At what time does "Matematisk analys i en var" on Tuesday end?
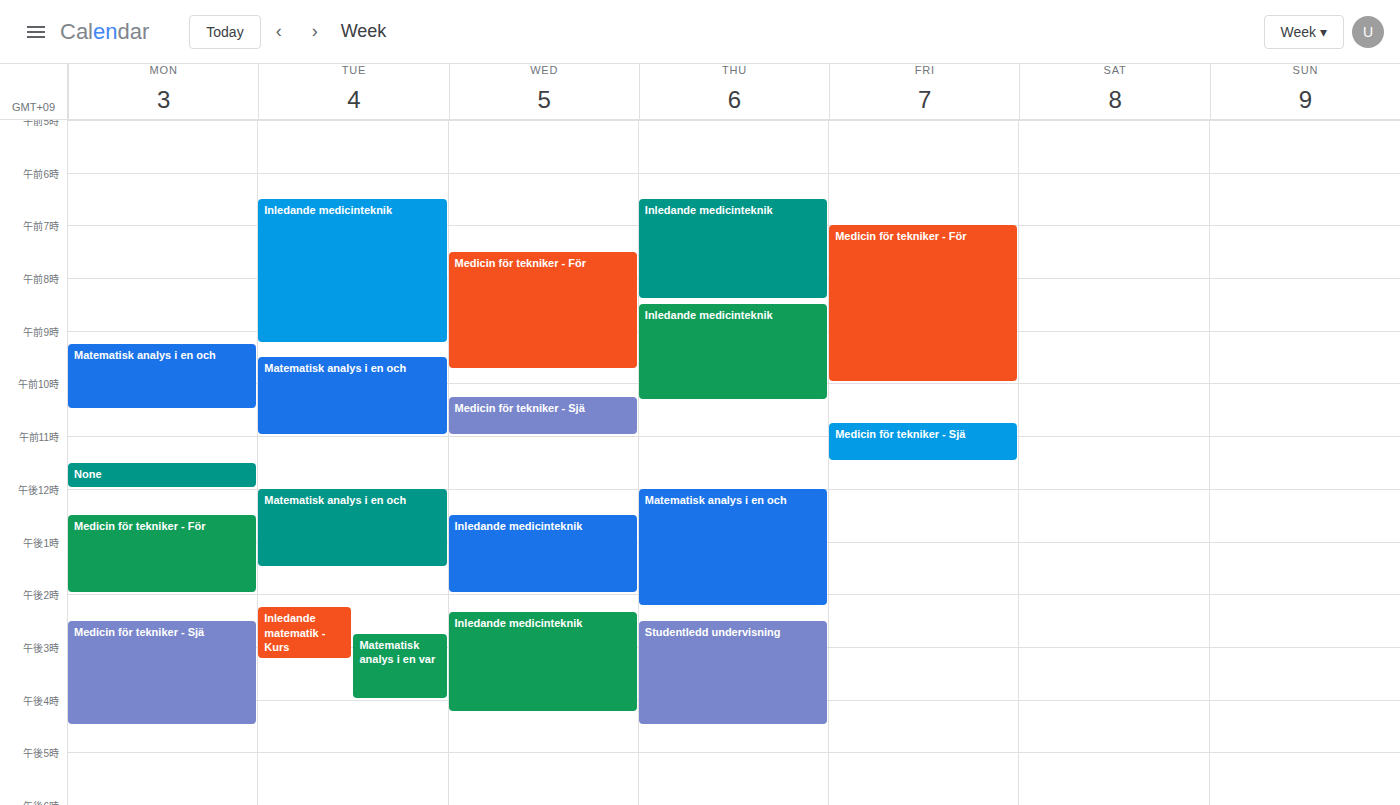
4:00 PM